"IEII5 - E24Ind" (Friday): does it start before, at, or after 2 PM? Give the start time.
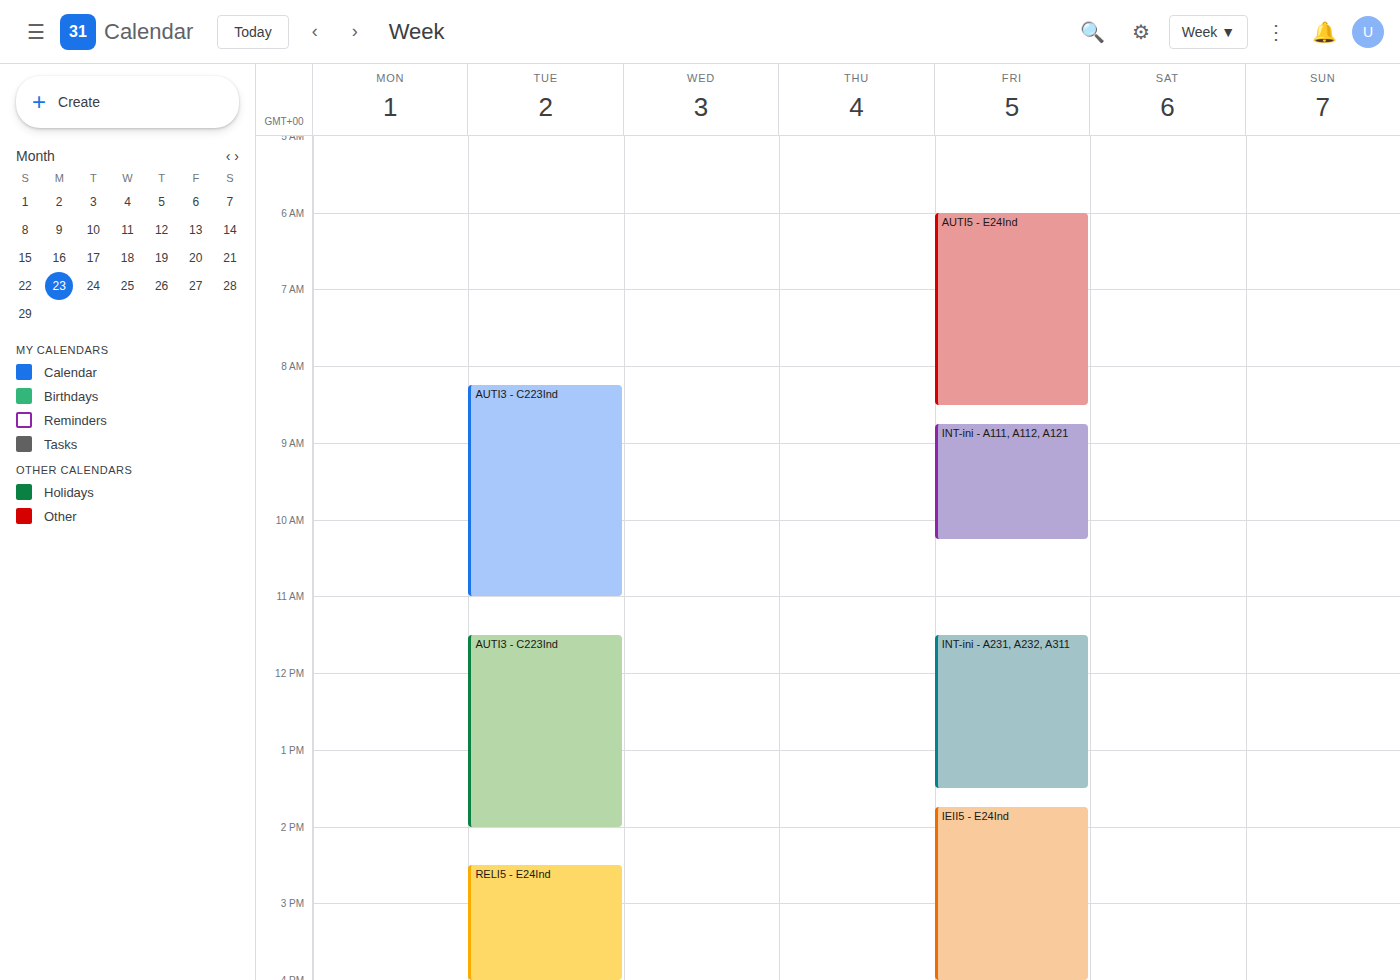
1:45 PM -- before 2 PM, 15 minutes above the 2 PM line.